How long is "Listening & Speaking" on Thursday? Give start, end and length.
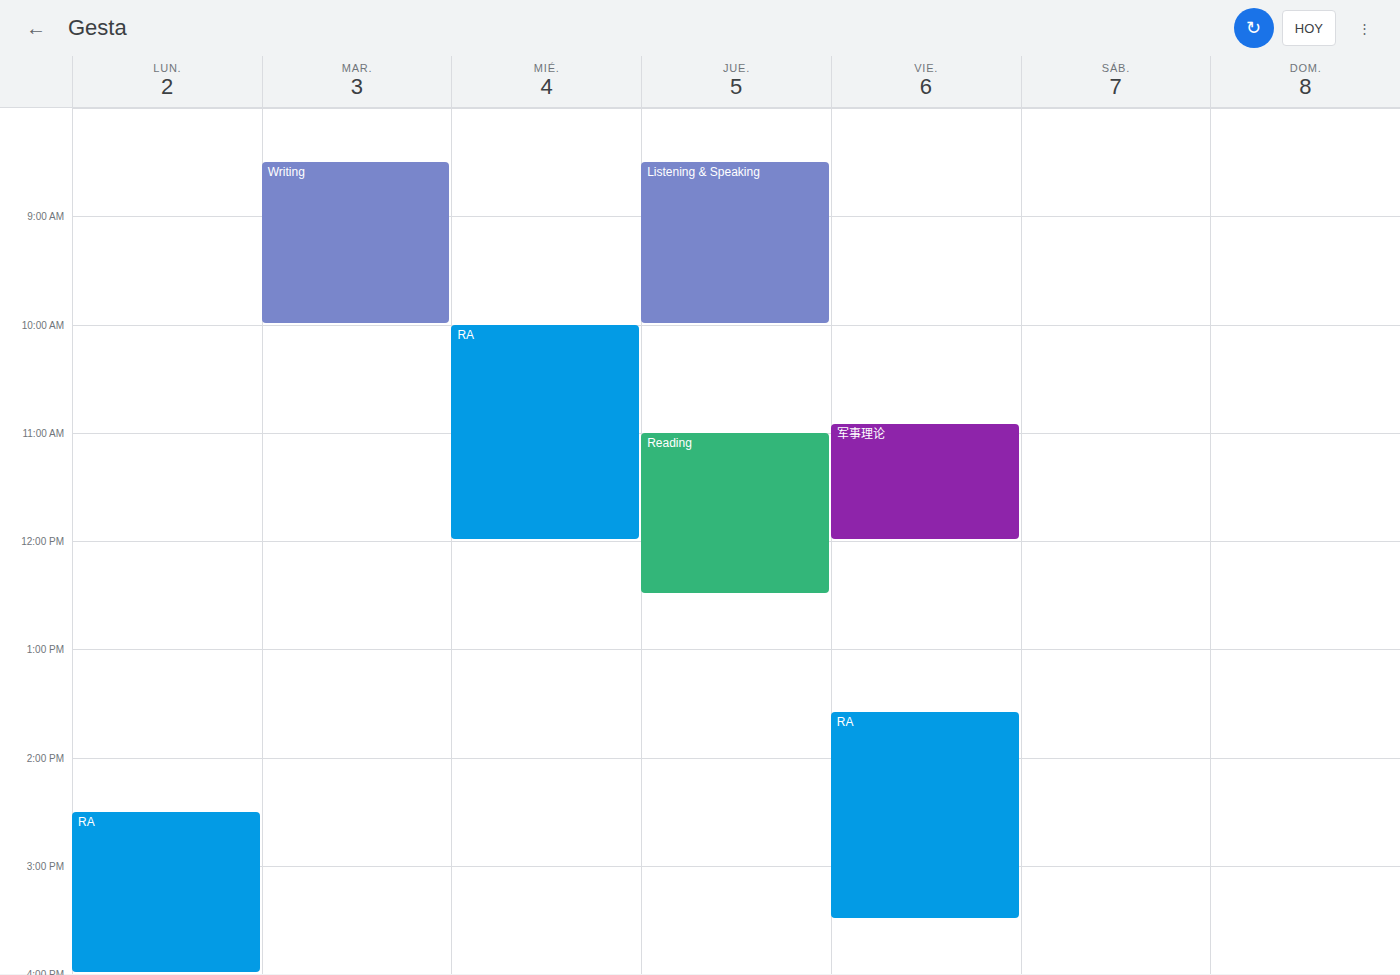
8:30 AM to 10:00 AM, 1 hour 30 minutes